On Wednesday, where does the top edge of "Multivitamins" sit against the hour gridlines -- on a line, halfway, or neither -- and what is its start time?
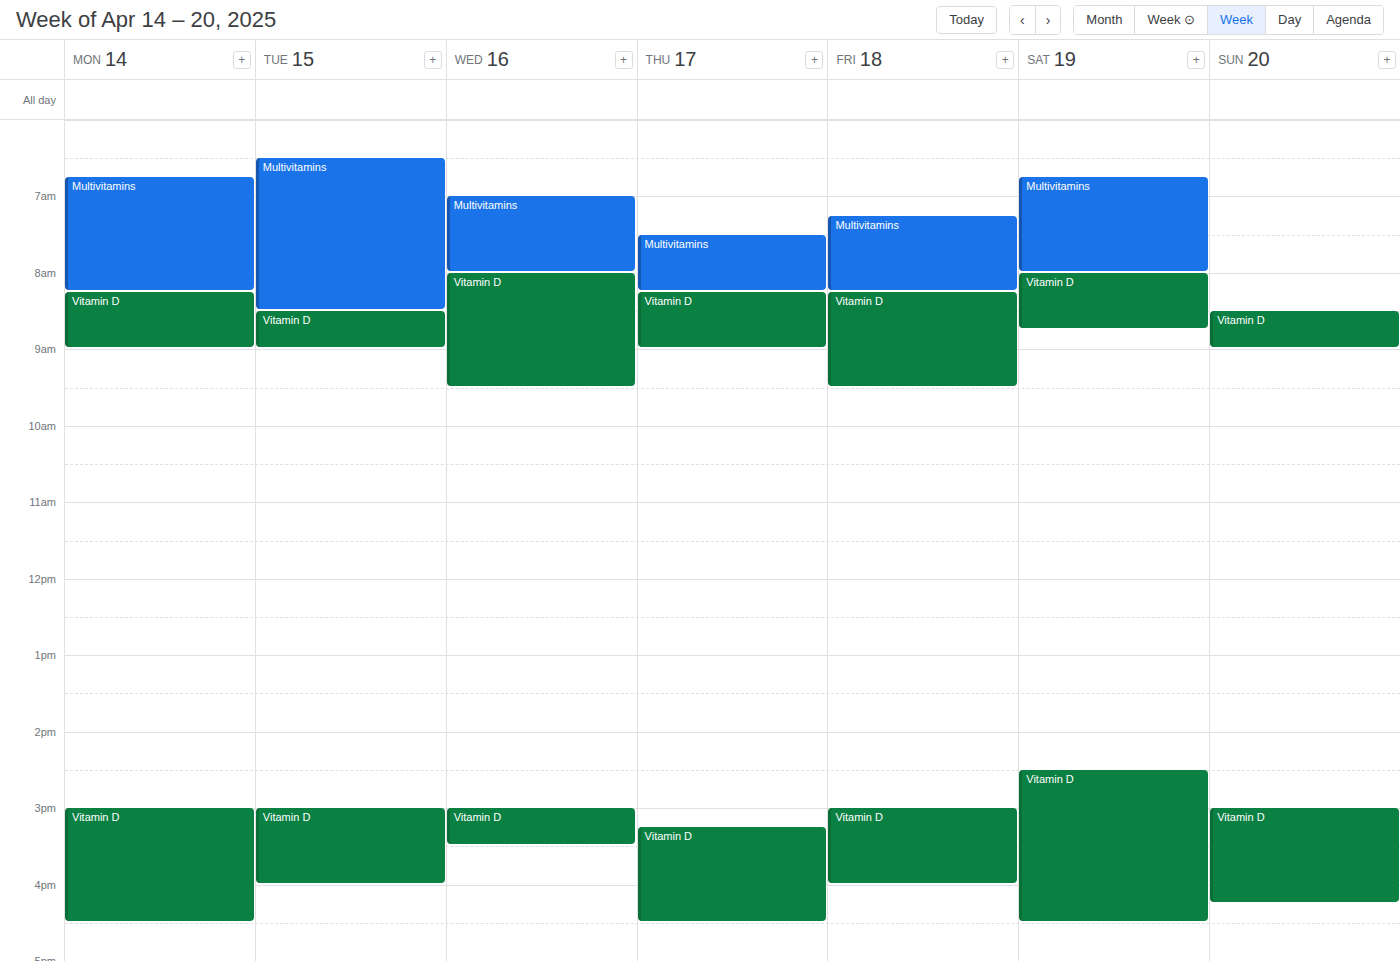
7:00 AM -- exactly on the 7 AM line.